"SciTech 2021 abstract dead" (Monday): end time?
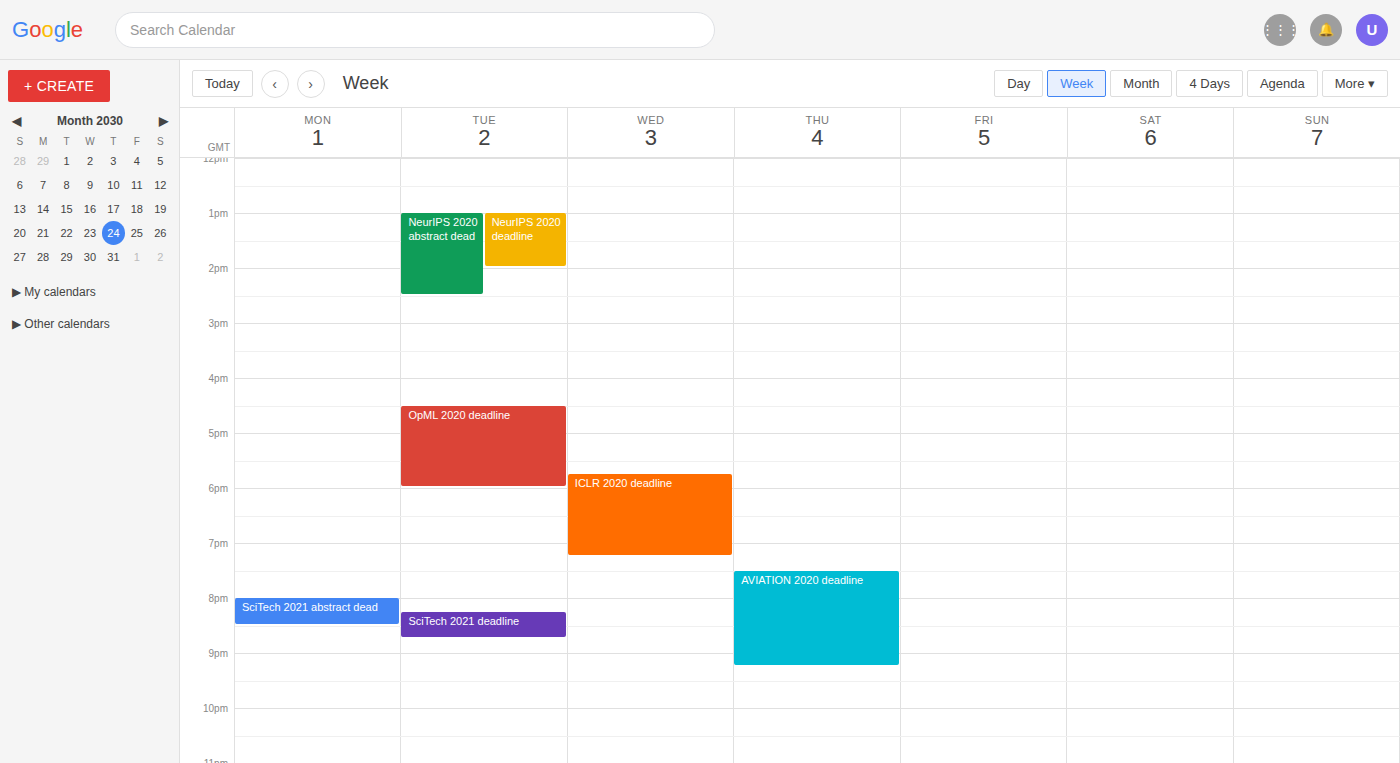
8:30 PM